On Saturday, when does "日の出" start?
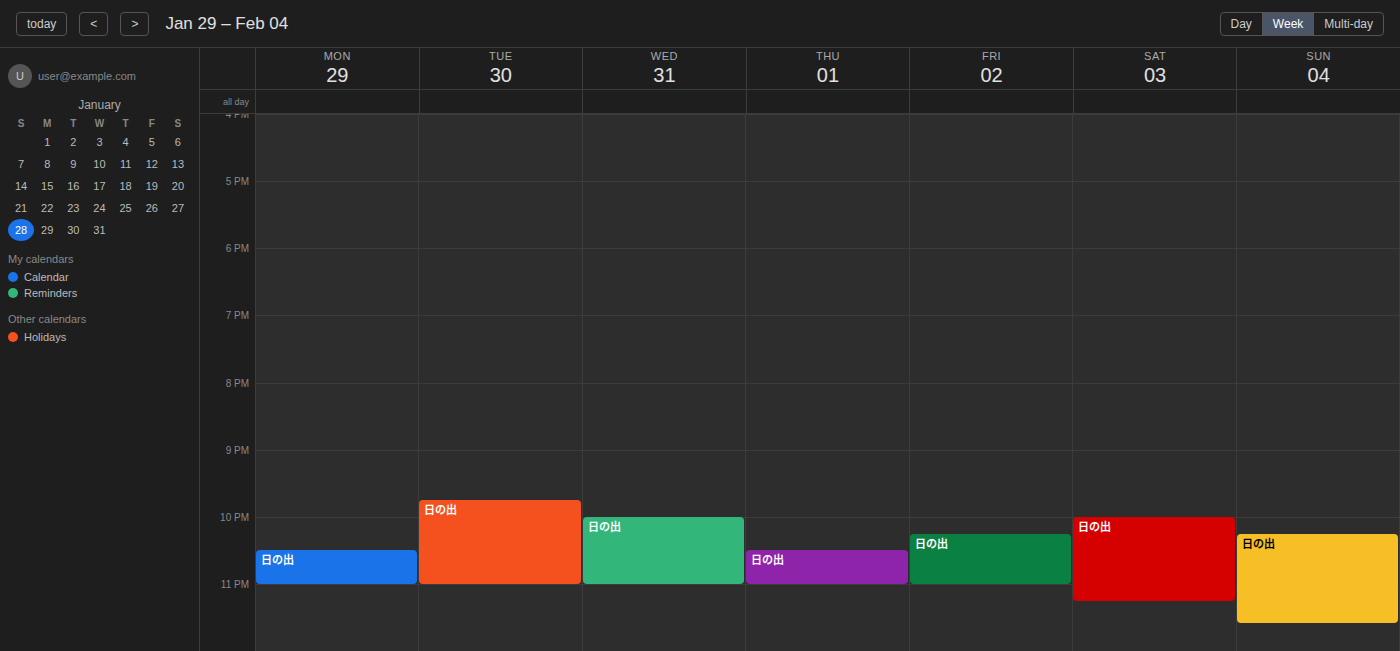
10:00 PM